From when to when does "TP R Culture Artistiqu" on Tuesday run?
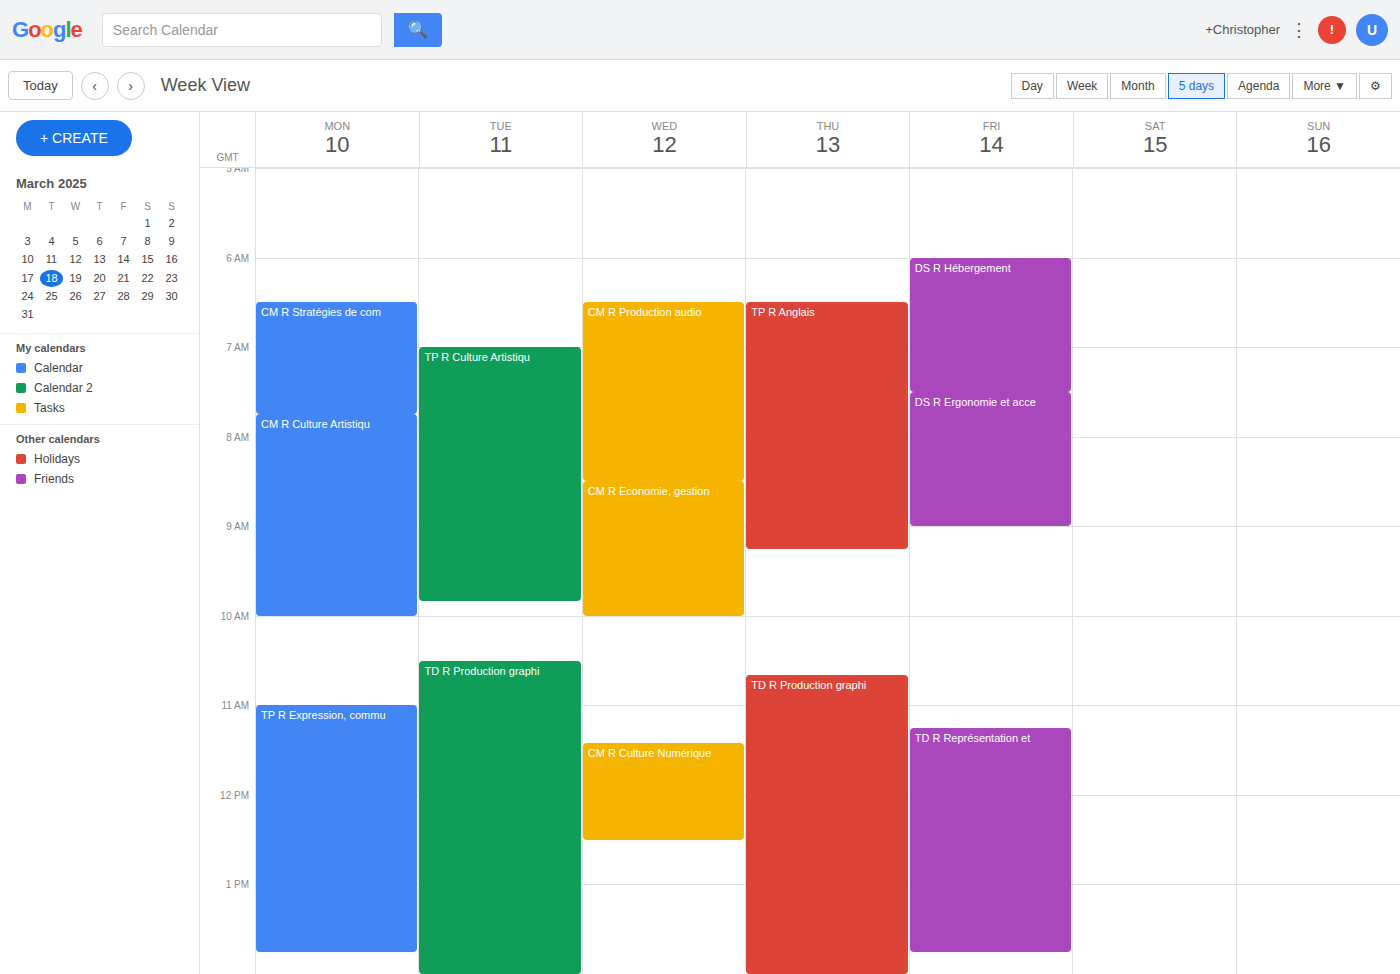
7:00 AM to 9:50 AM